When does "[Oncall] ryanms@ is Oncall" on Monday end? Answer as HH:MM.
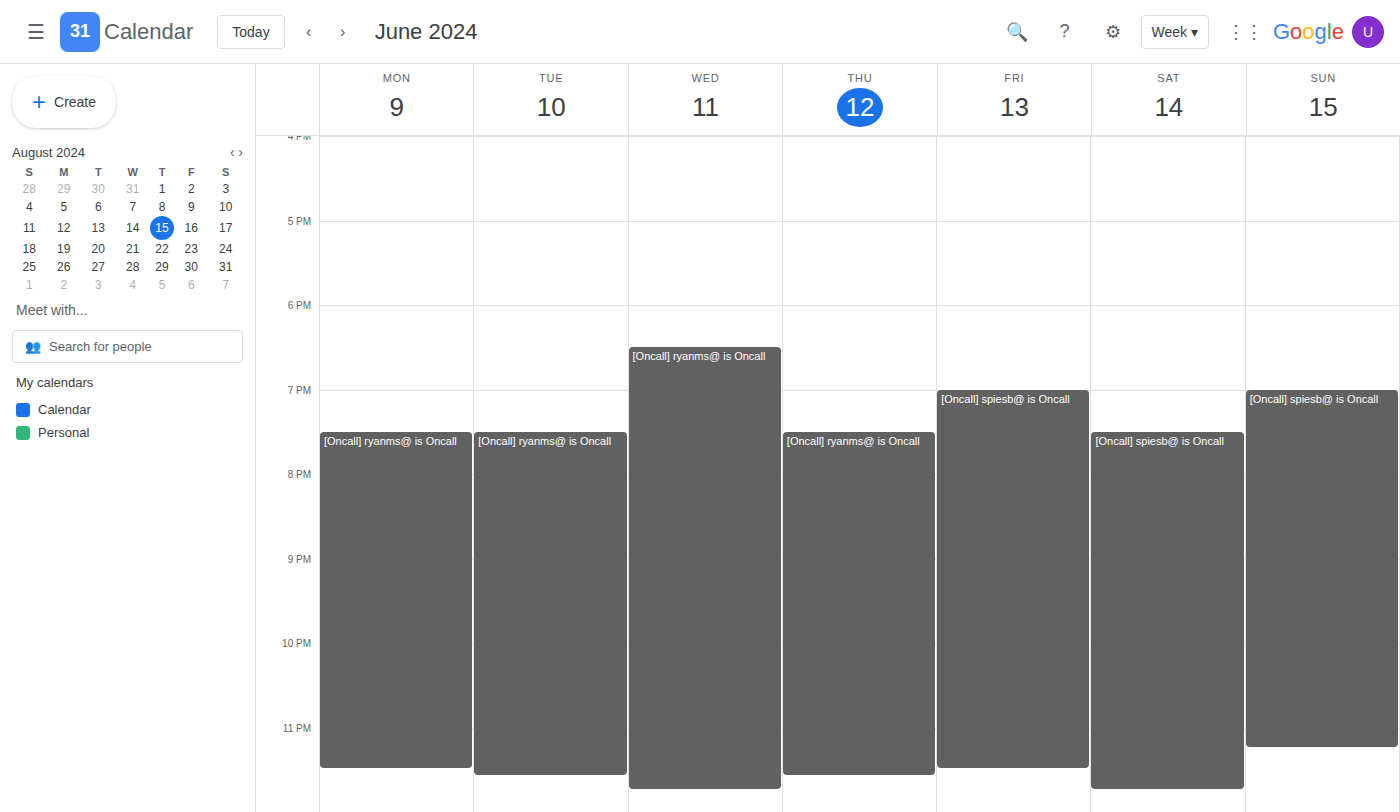
23:30